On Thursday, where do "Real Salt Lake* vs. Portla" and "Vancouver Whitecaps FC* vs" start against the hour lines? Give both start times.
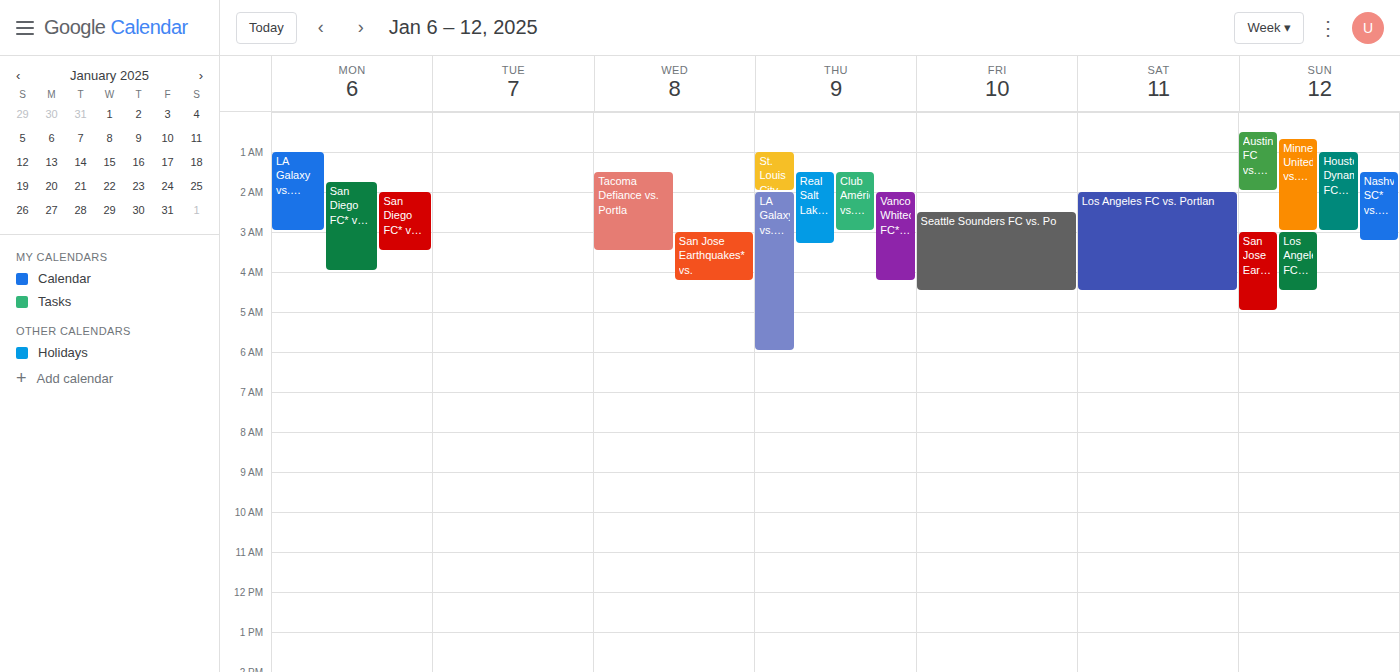
"Real Salt Lake* vs. Portla": 1:30 AM, halfway between the 1 AM and 2 AM lines. "Vancouver Whitecaps FC* vs": 2:00 AM, exactly on the 2 AM line.